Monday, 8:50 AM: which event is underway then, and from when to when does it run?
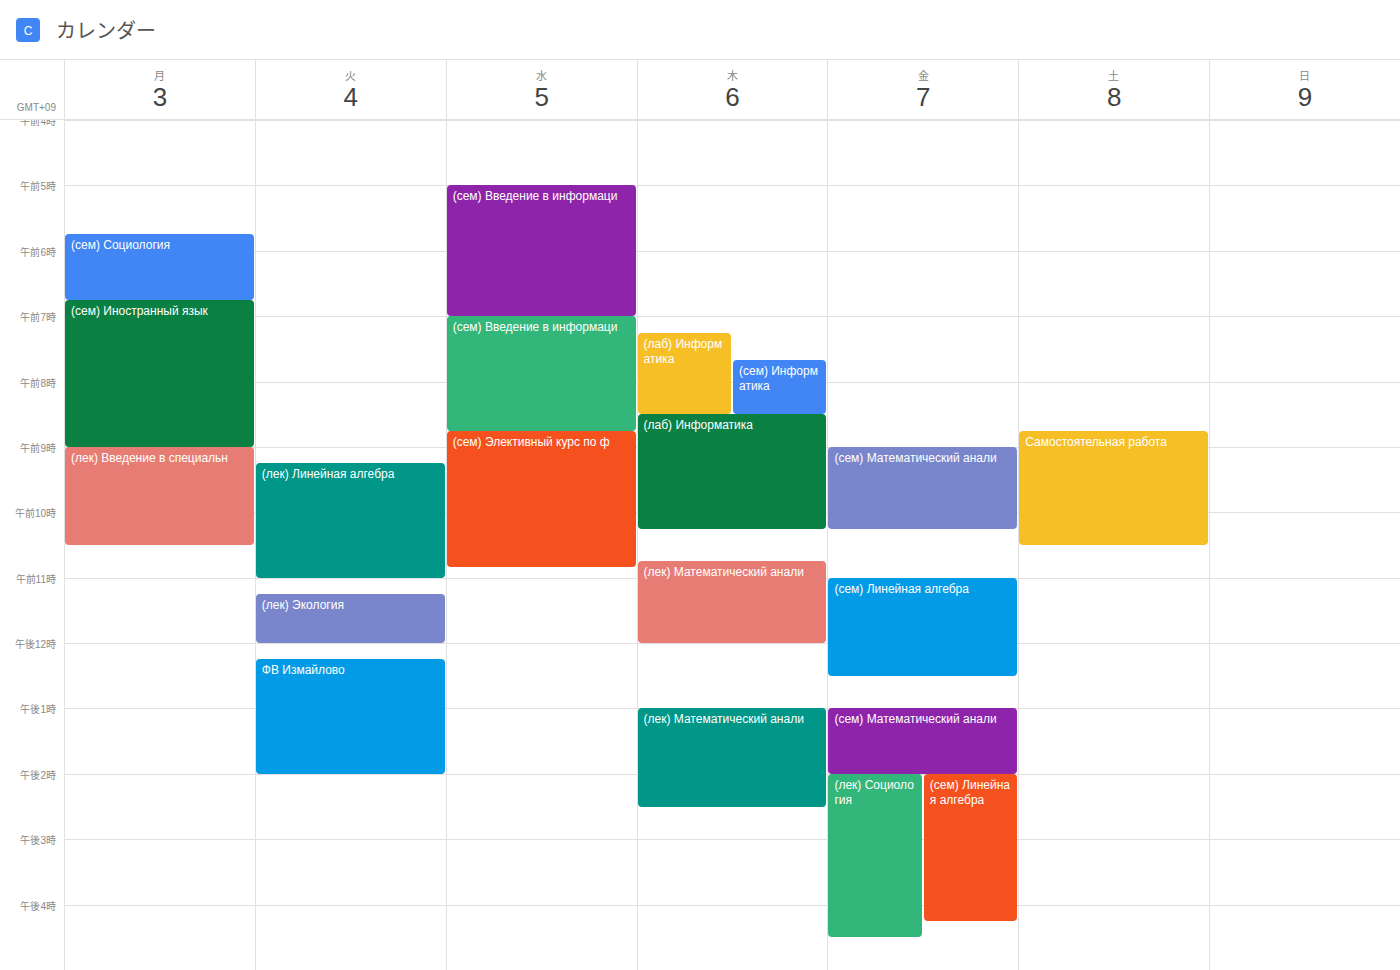
"(сем) Иностранный язык", 6:45 AM to 9:00 AM